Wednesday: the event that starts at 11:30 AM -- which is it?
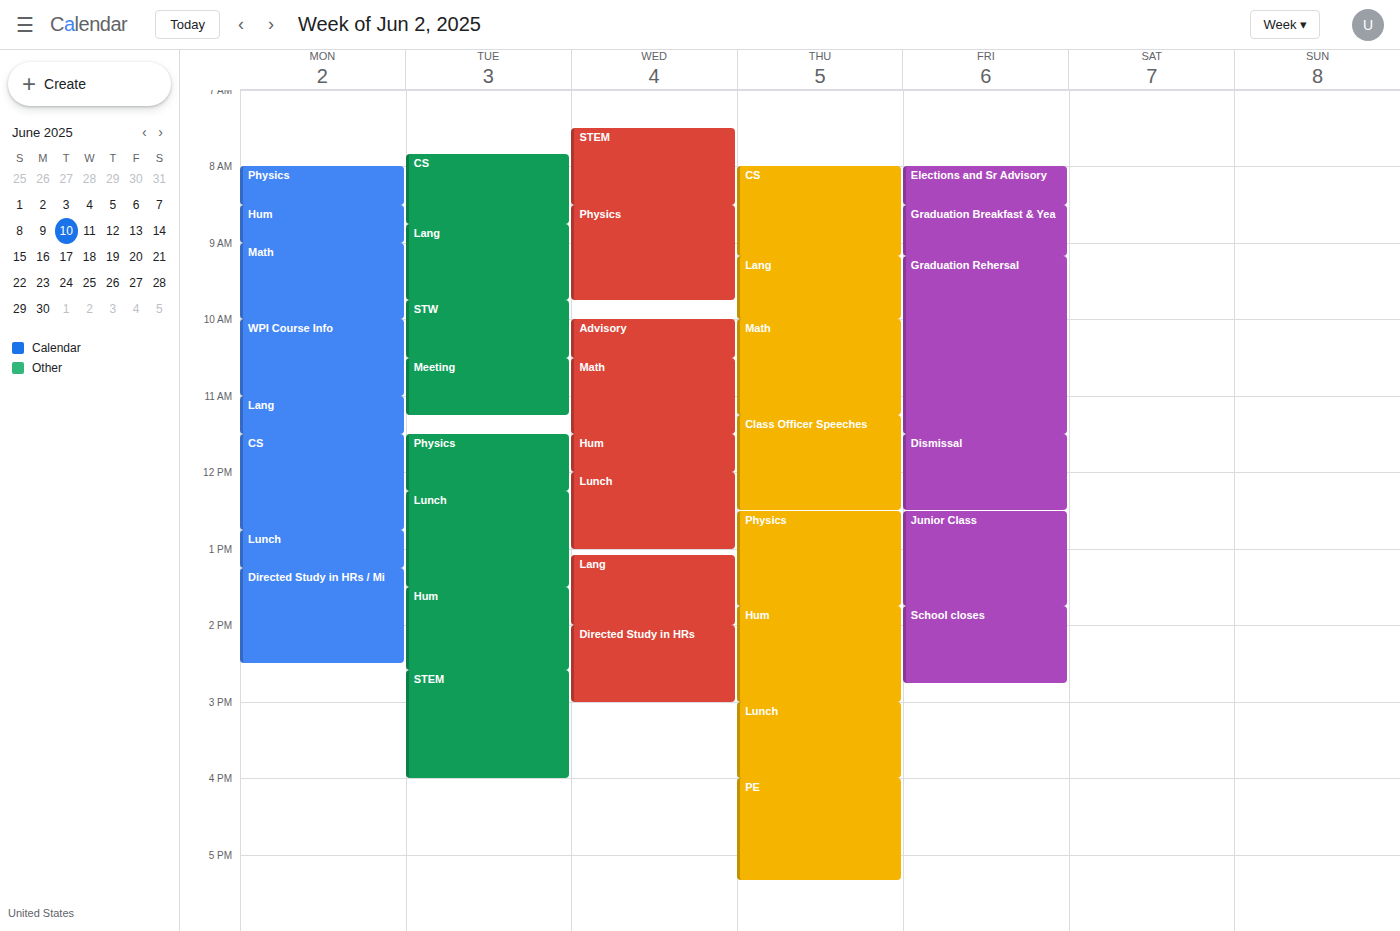
"Hum"